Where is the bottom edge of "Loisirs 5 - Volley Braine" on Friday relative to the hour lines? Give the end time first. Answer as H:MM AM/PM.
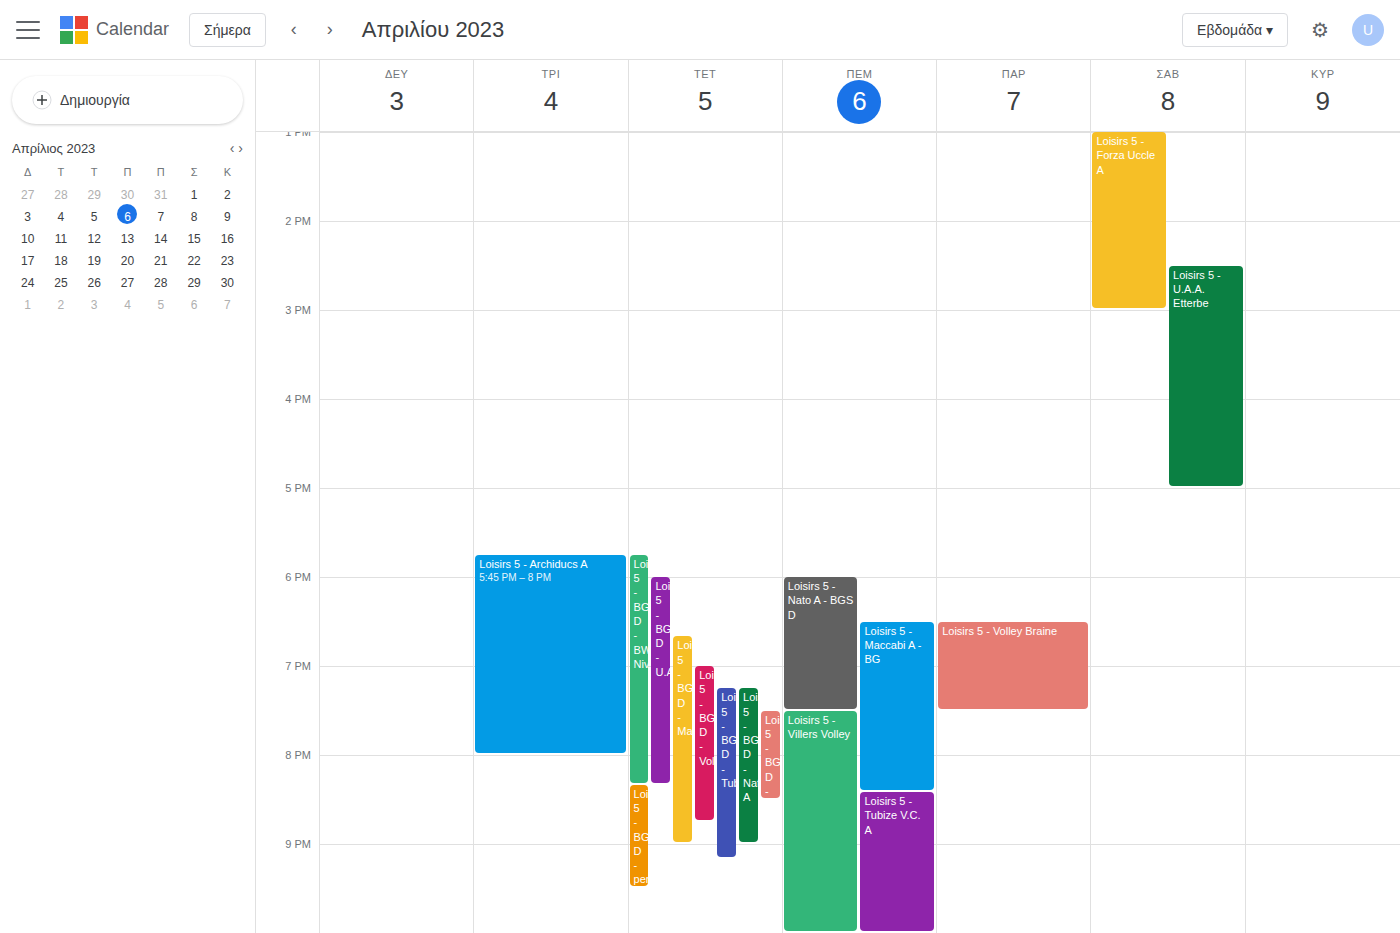
7:30 PM -- halfway between the 7 PM and 8 PM lines.